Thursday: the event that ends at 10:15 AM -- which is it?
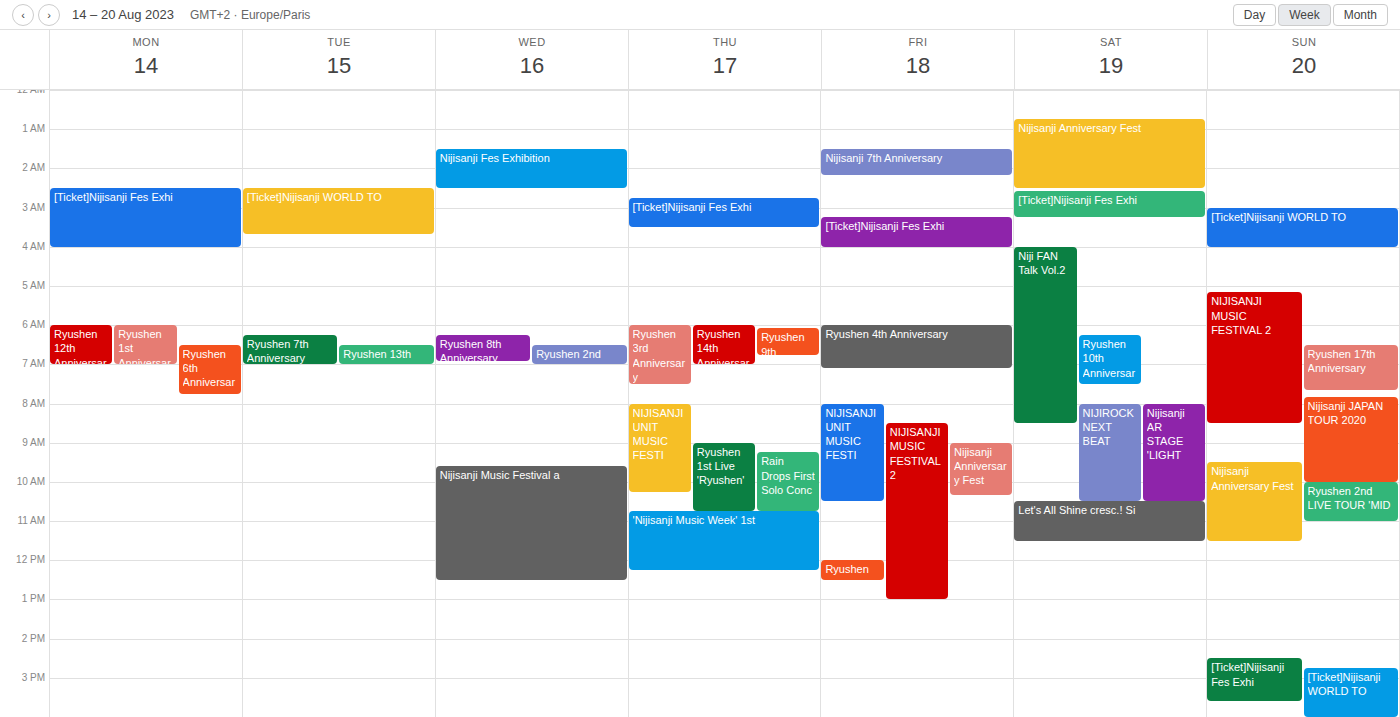
"NIJISANJI UNIT MUSIC FESTI"